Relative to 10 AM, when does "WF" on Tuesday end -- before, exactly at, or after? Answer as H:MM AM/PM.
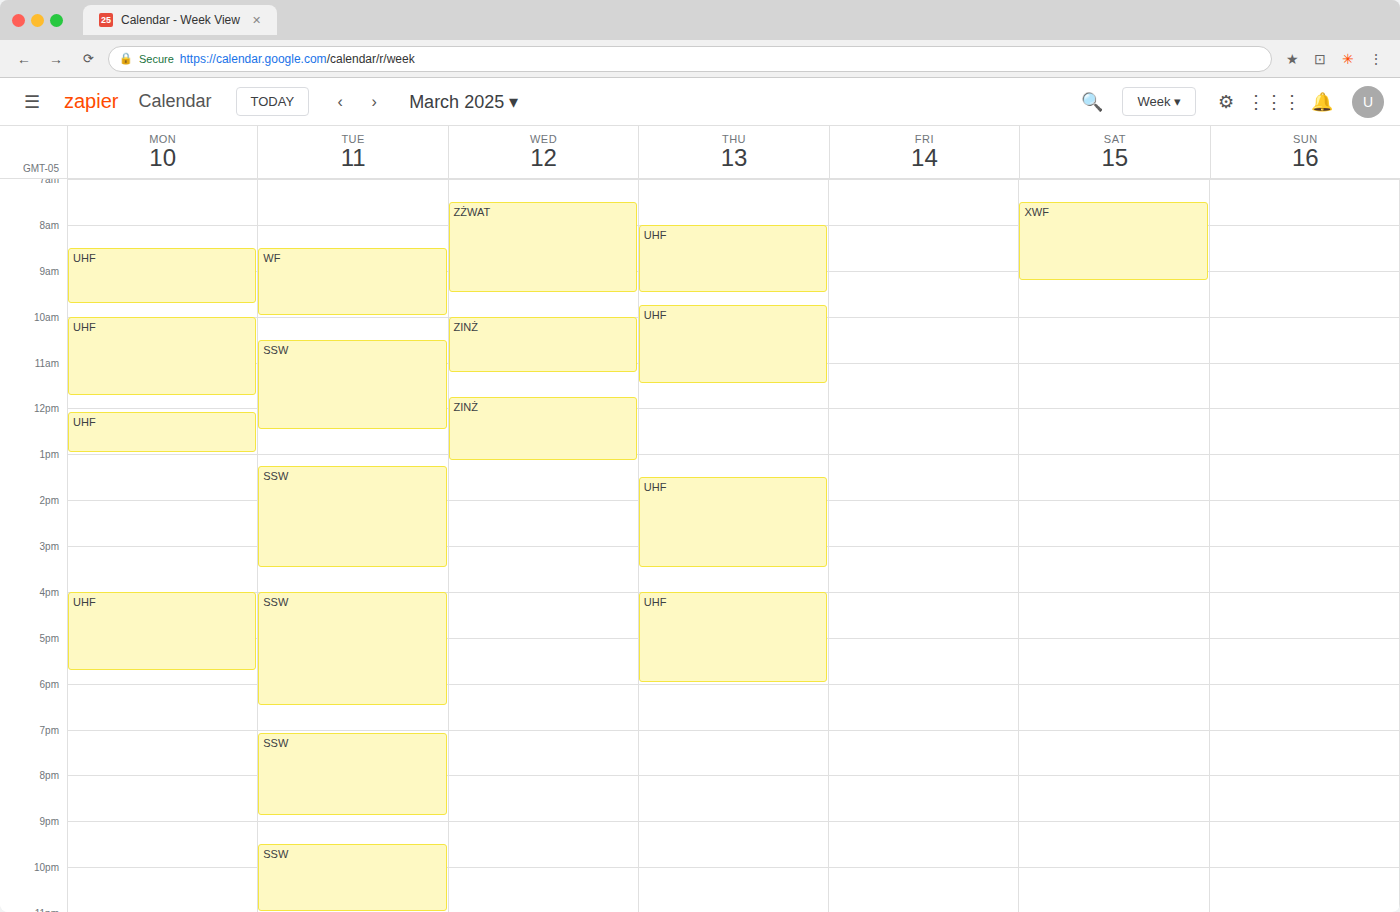
10:00 AM -- exactly at 10 AM, on the 10 AM line.